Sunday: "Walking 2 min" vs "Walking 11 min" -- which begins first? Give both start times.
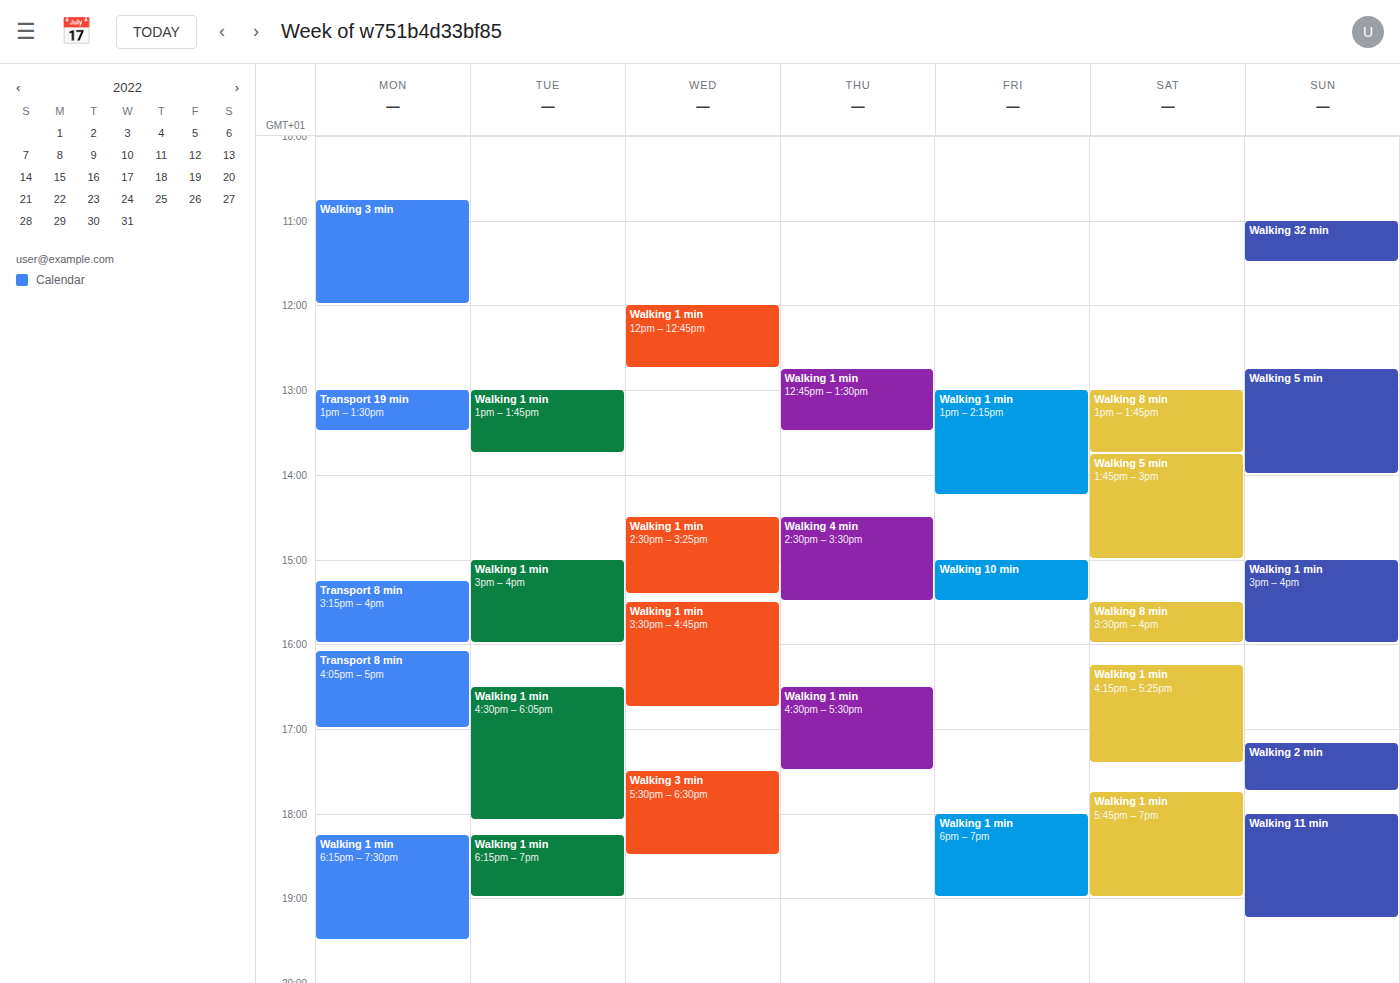
"Walking 2 min" 5:10 PM; "Walking 11 min" 6:00 PM.